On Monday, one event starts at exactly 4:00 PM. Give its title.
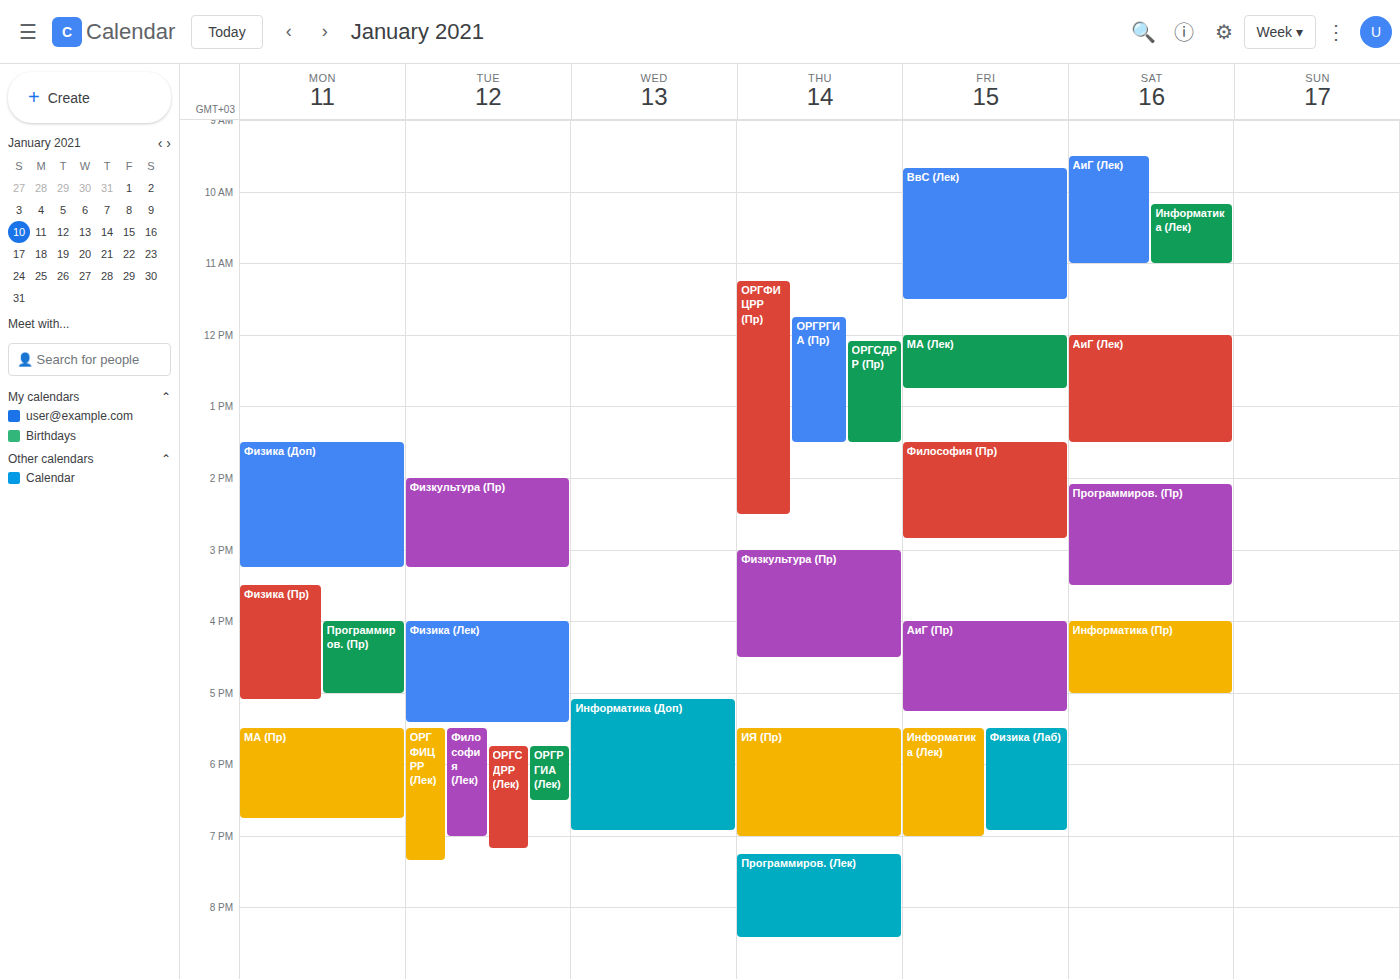
"Программиров. (Пр)"